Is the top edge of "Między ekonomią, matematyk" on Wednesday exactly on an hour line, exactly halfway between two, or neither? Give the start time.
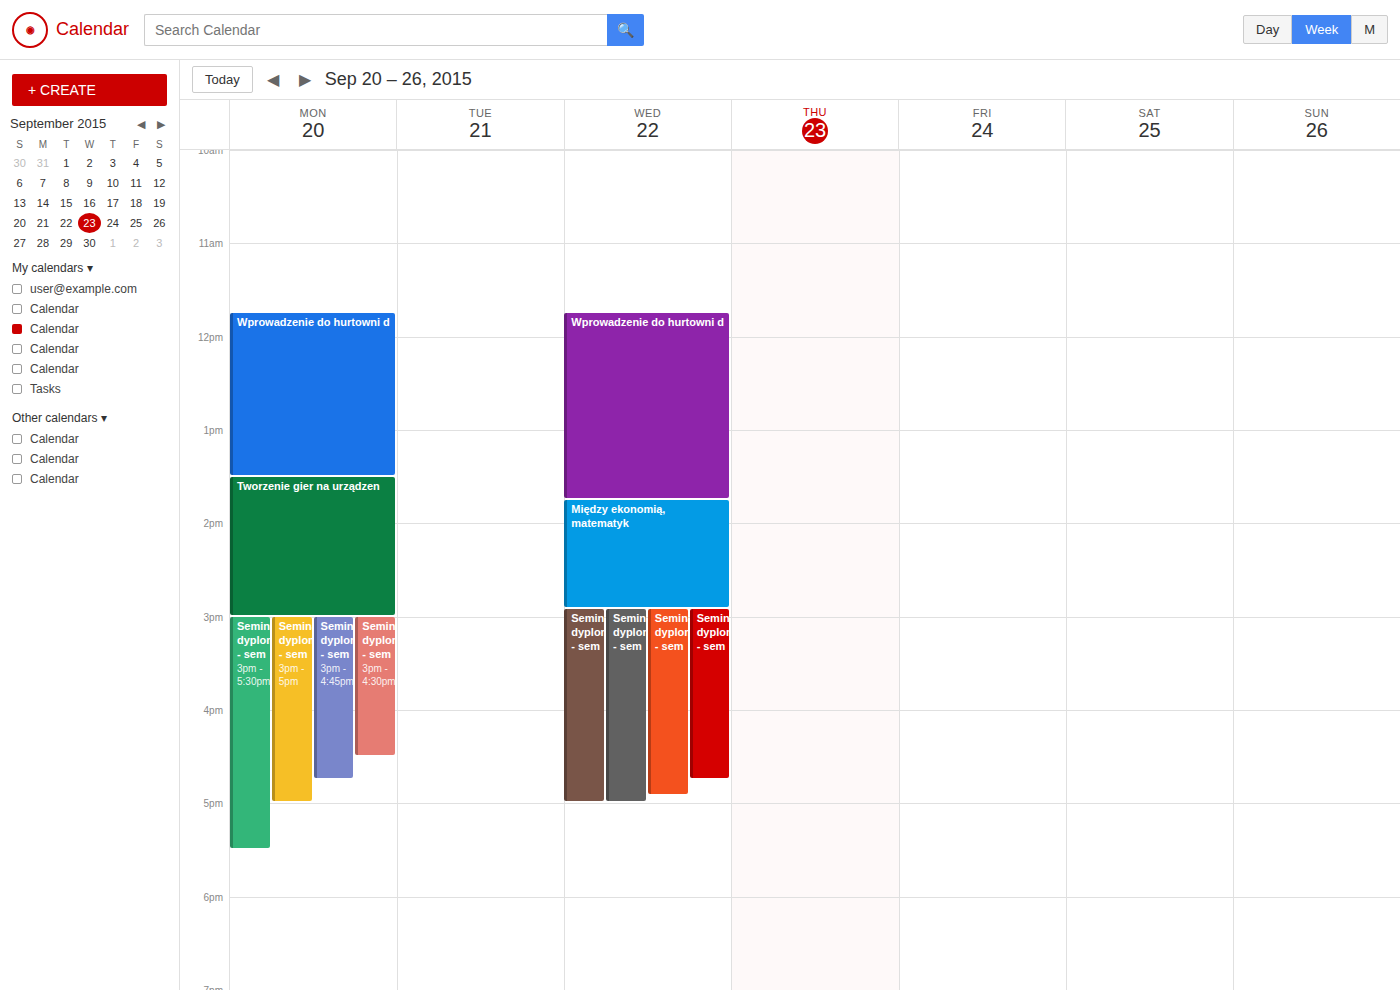
1:45 PM -- neither: three quarters of the way from the 1 PM line to the 2 PM line.